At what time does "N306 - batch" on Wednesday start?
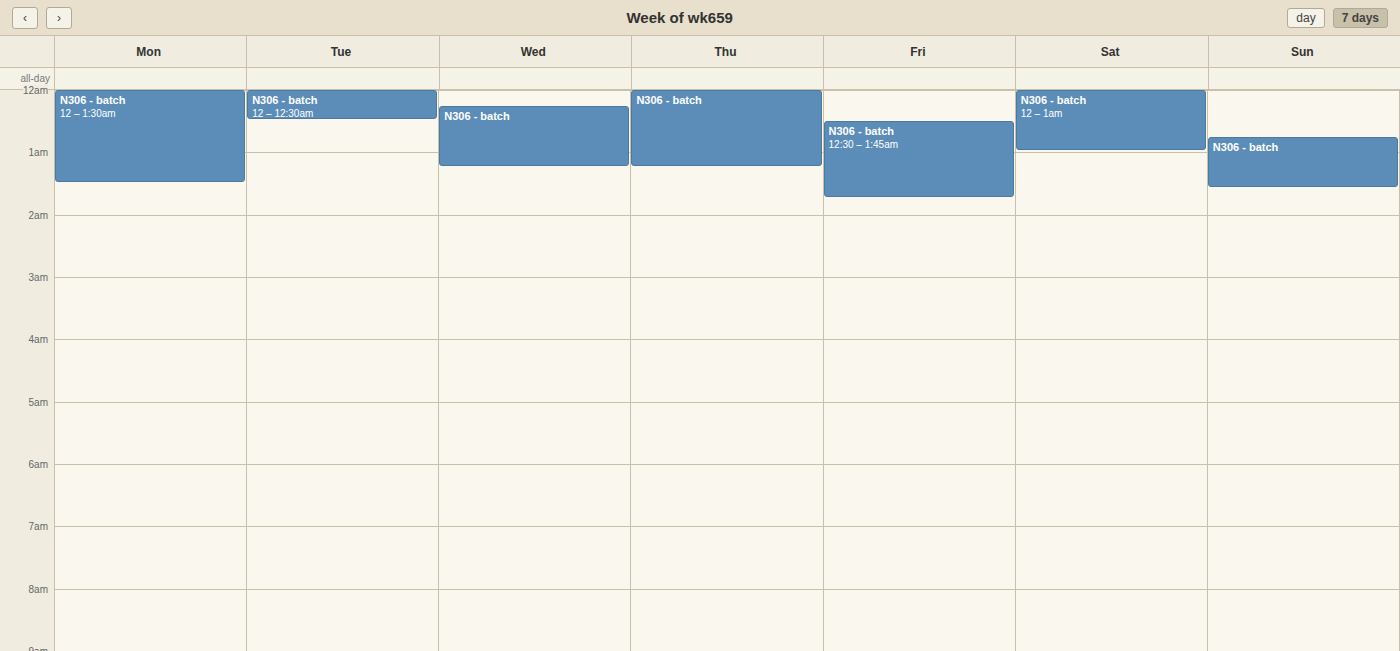
00:15